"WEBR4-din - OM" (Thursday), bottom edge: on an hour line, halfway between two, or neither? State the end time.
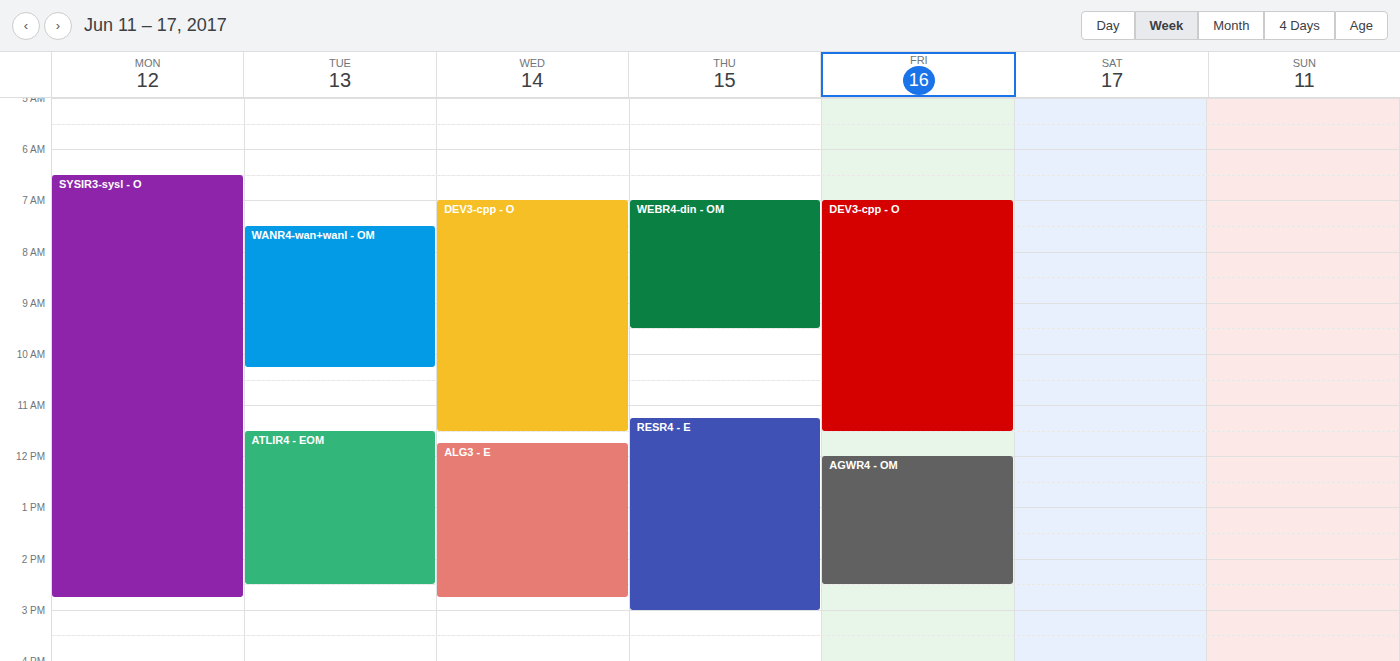
9:30 AM -- halfway between the 9 AM and 10 AM lines.